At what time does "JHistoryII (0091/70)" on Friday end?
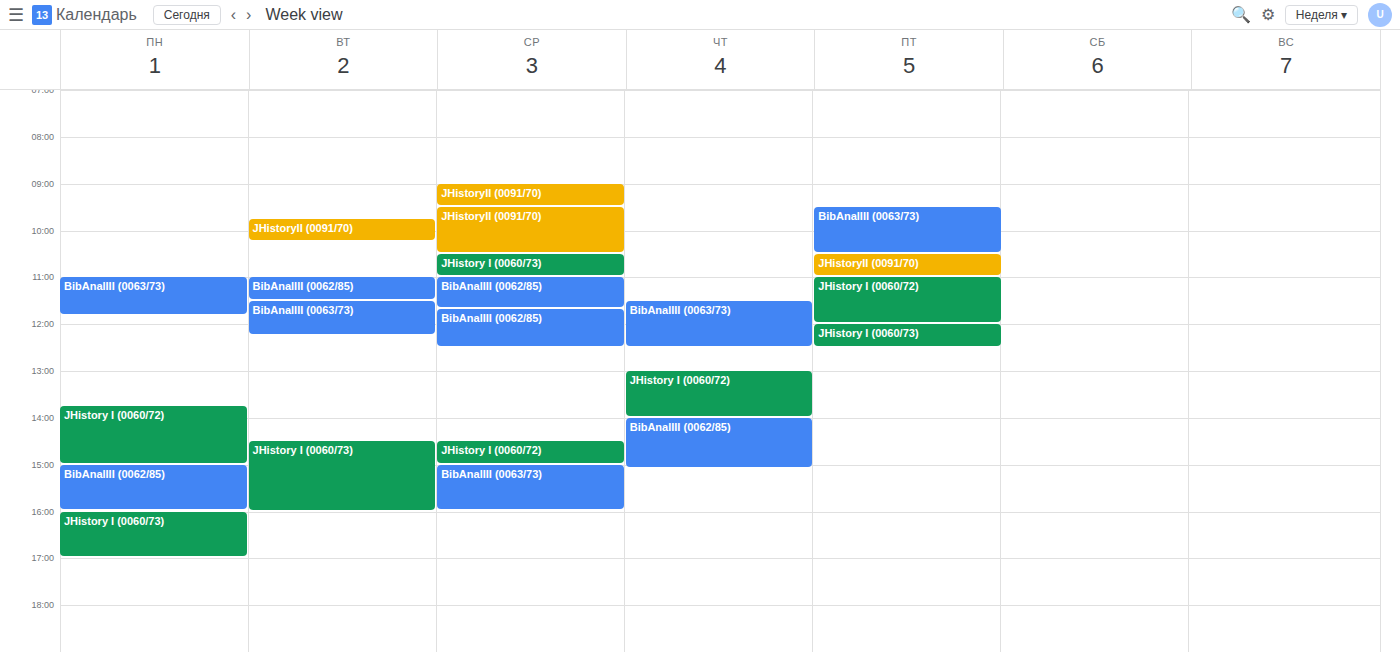
11:00 AM